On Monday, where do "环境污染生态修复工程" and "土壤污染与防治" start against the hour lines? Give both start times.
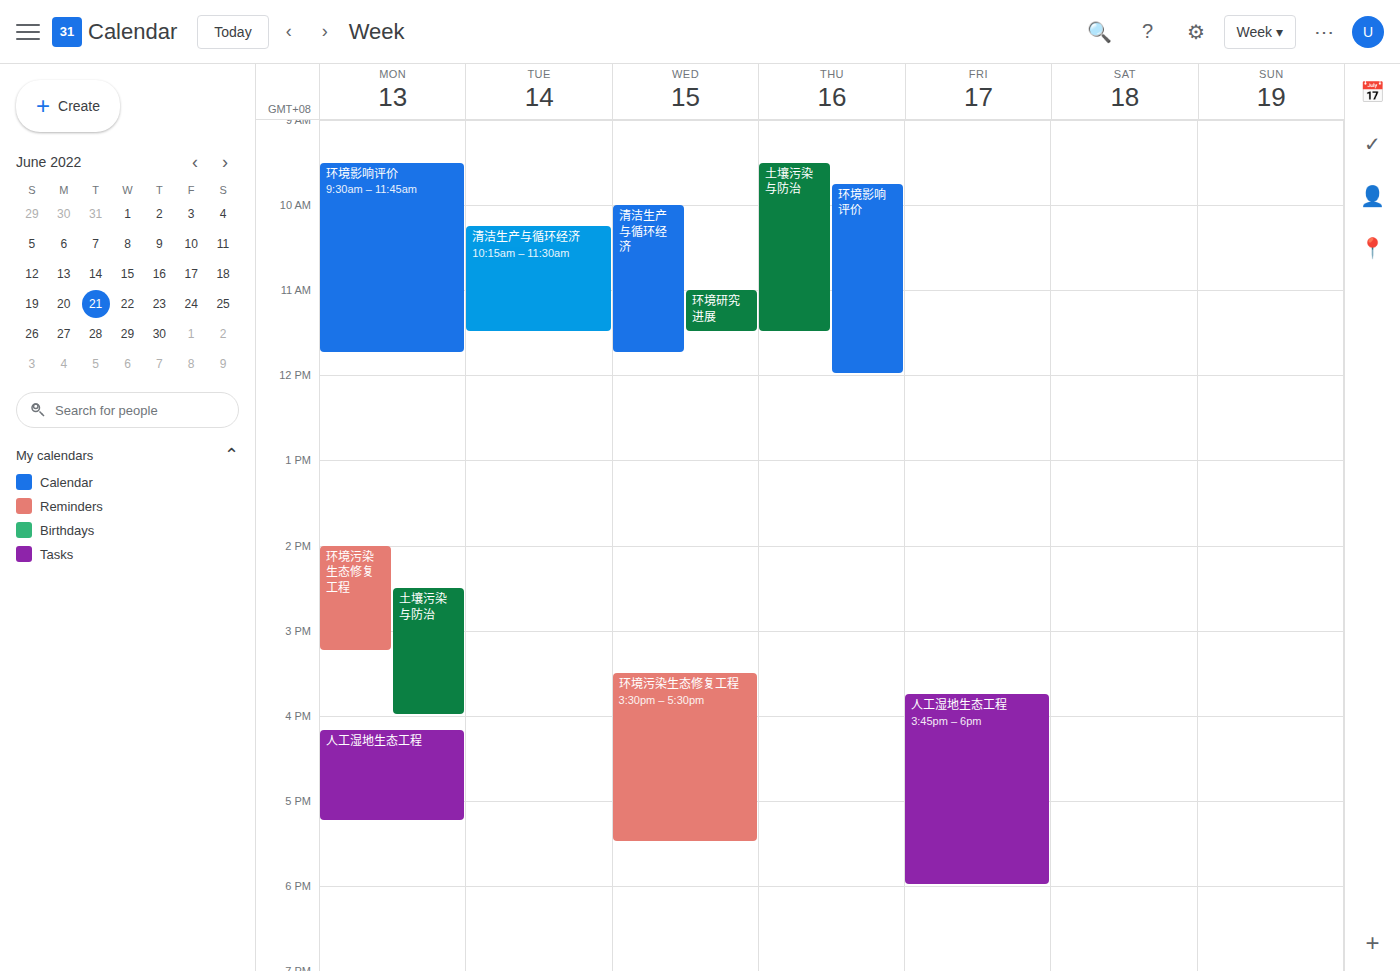
"环境污染生态修复工程": 2:00 PM, exactly on the 2 PM line. "土壤污染与防治": 2:30 PM, halfway between the 2 PM and 3 PM lines.